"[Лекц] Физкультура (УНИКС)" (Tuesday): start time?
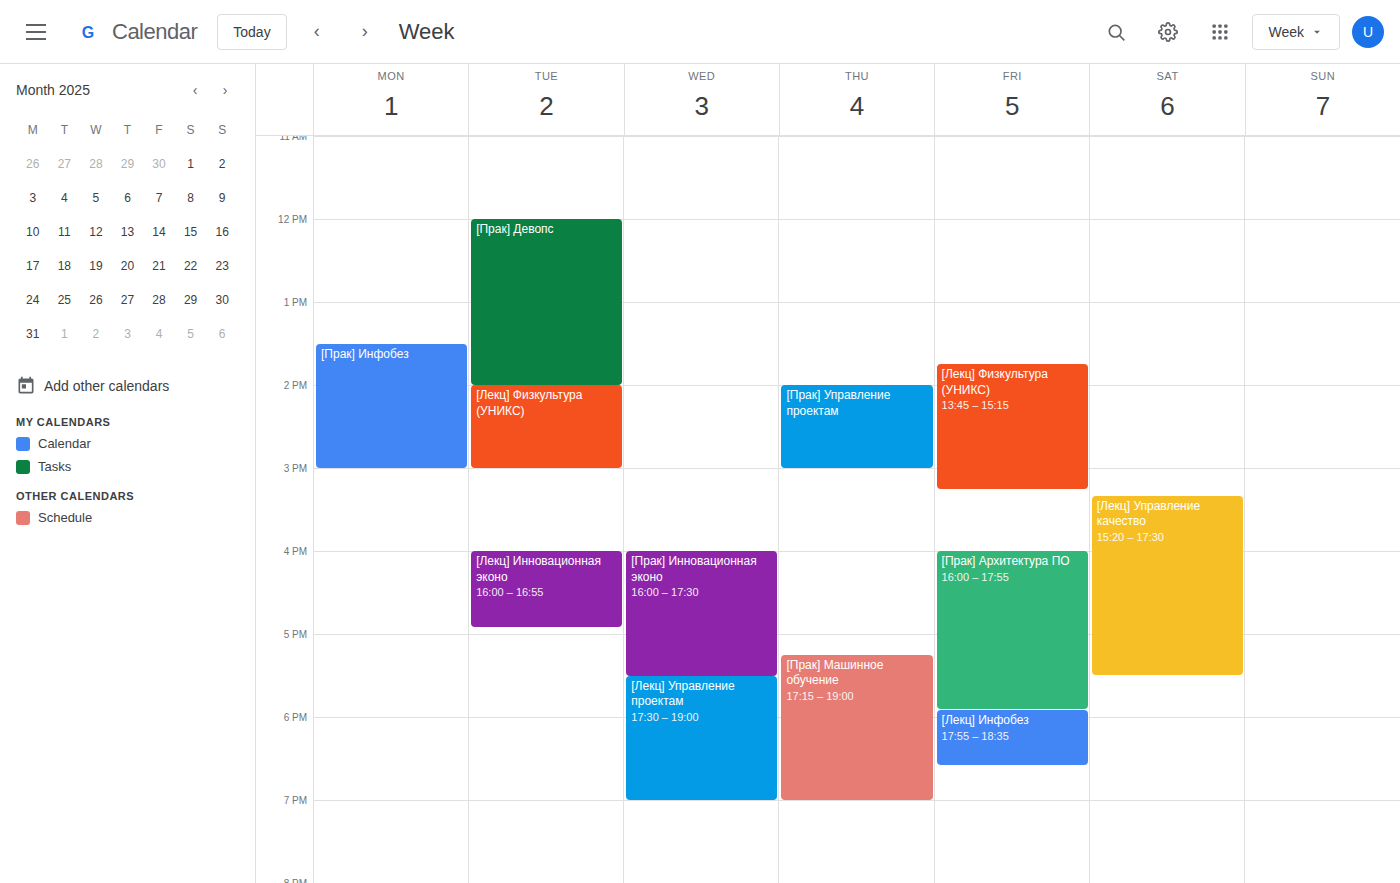
14:00